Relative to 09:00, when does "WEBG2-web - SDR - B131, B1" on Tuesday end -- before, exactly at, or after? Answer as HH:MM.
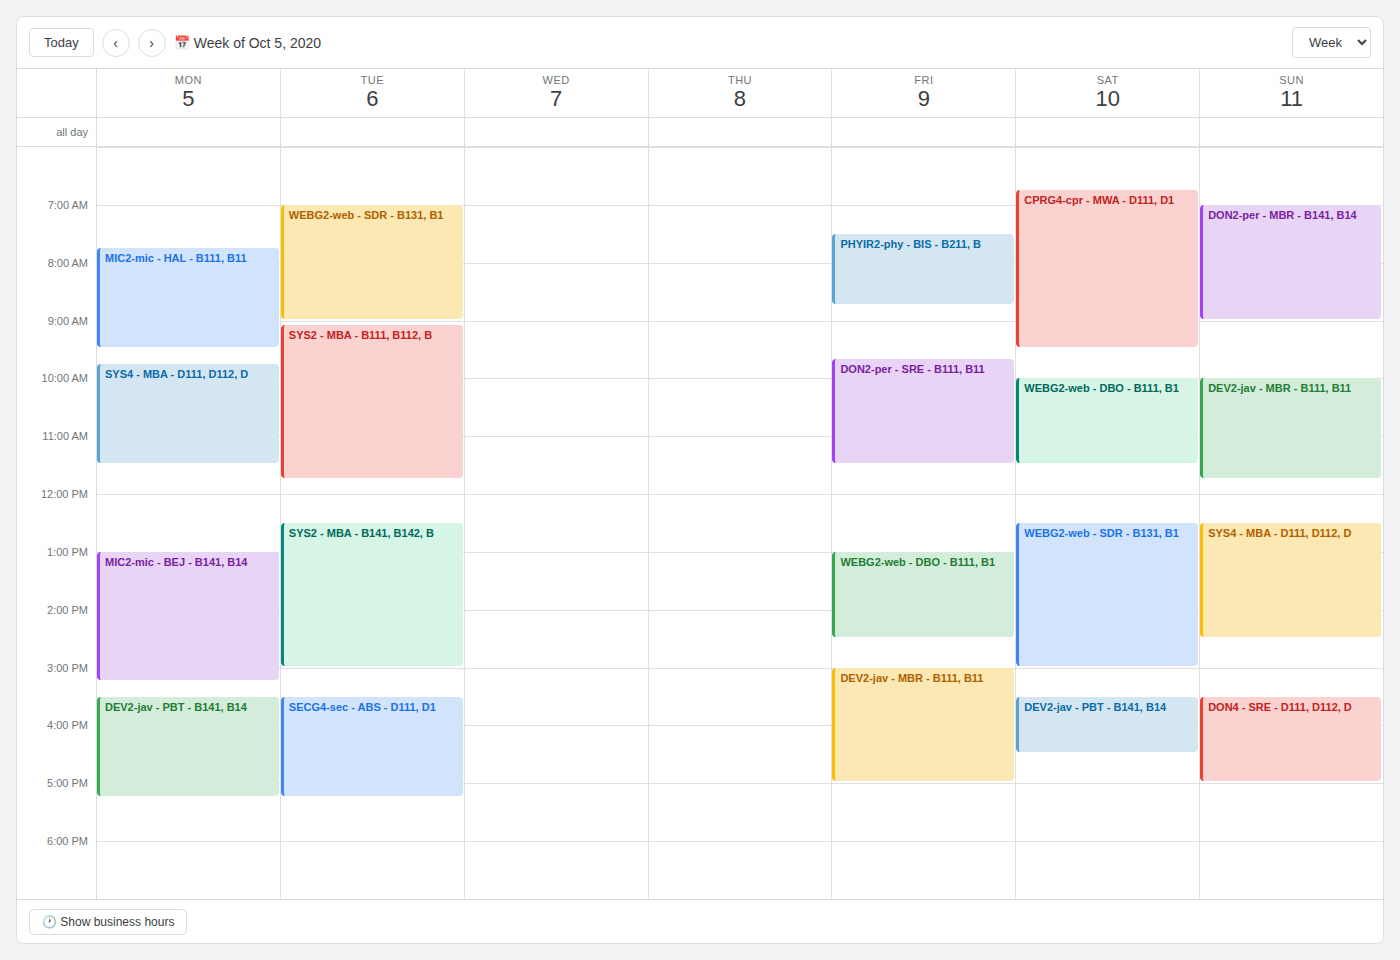
09:00 -- exactly at 09:00, on the 09:00 line.